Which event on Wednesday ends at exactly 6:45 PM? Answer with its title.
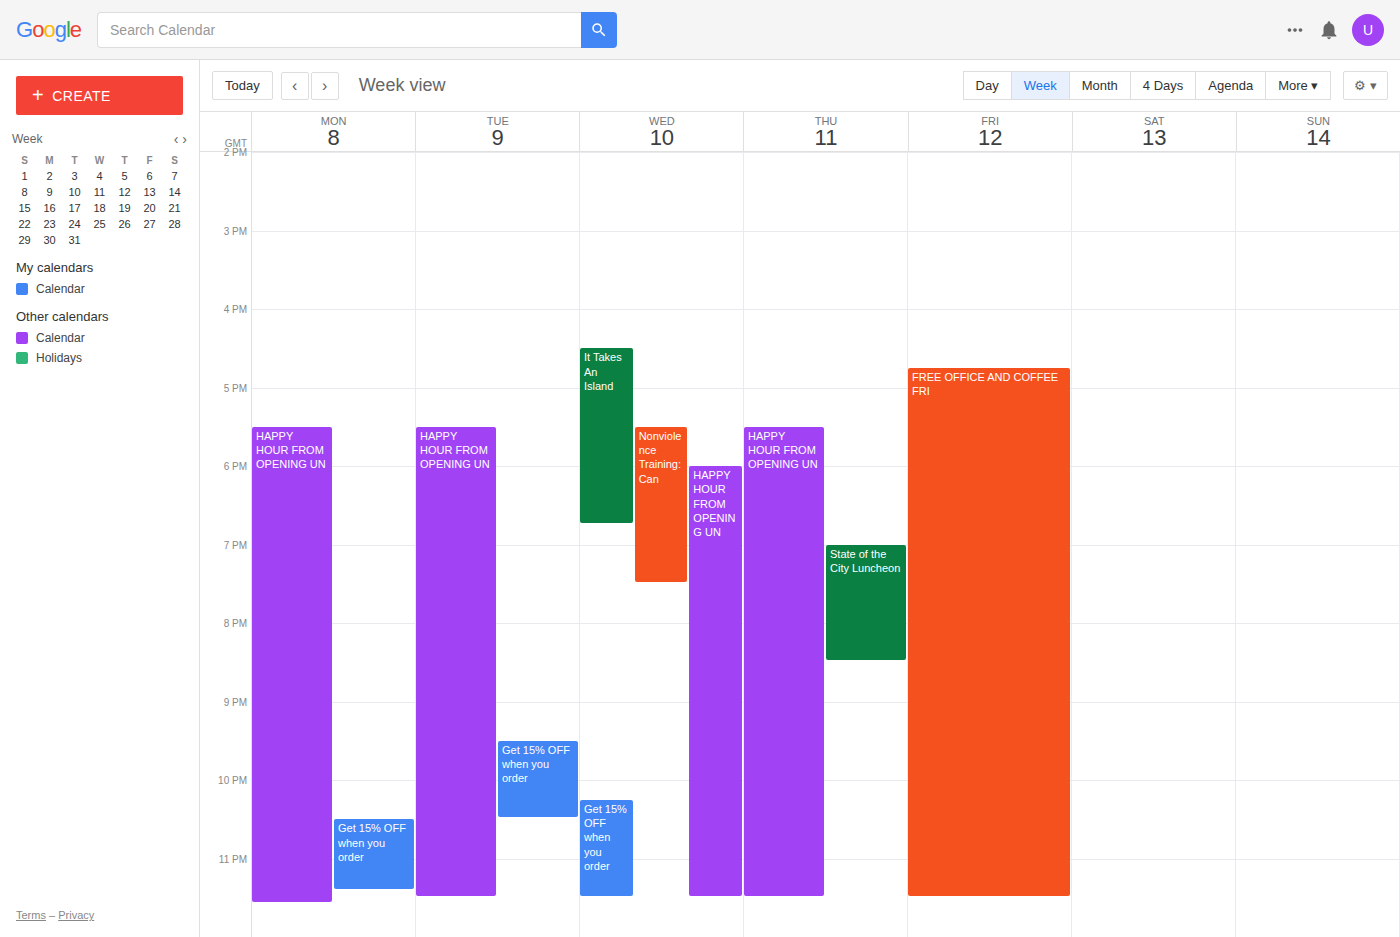
"It Takes An Island"